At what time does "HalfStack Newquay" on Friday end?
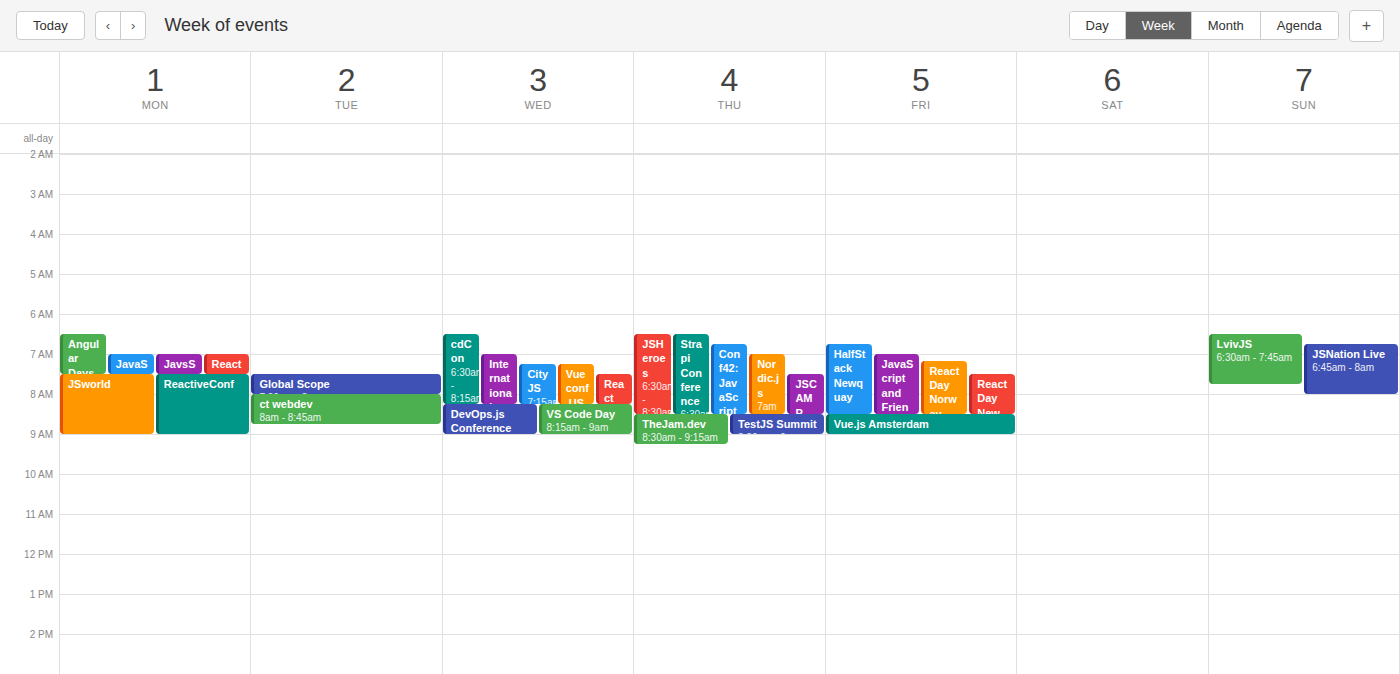
8:30 AM